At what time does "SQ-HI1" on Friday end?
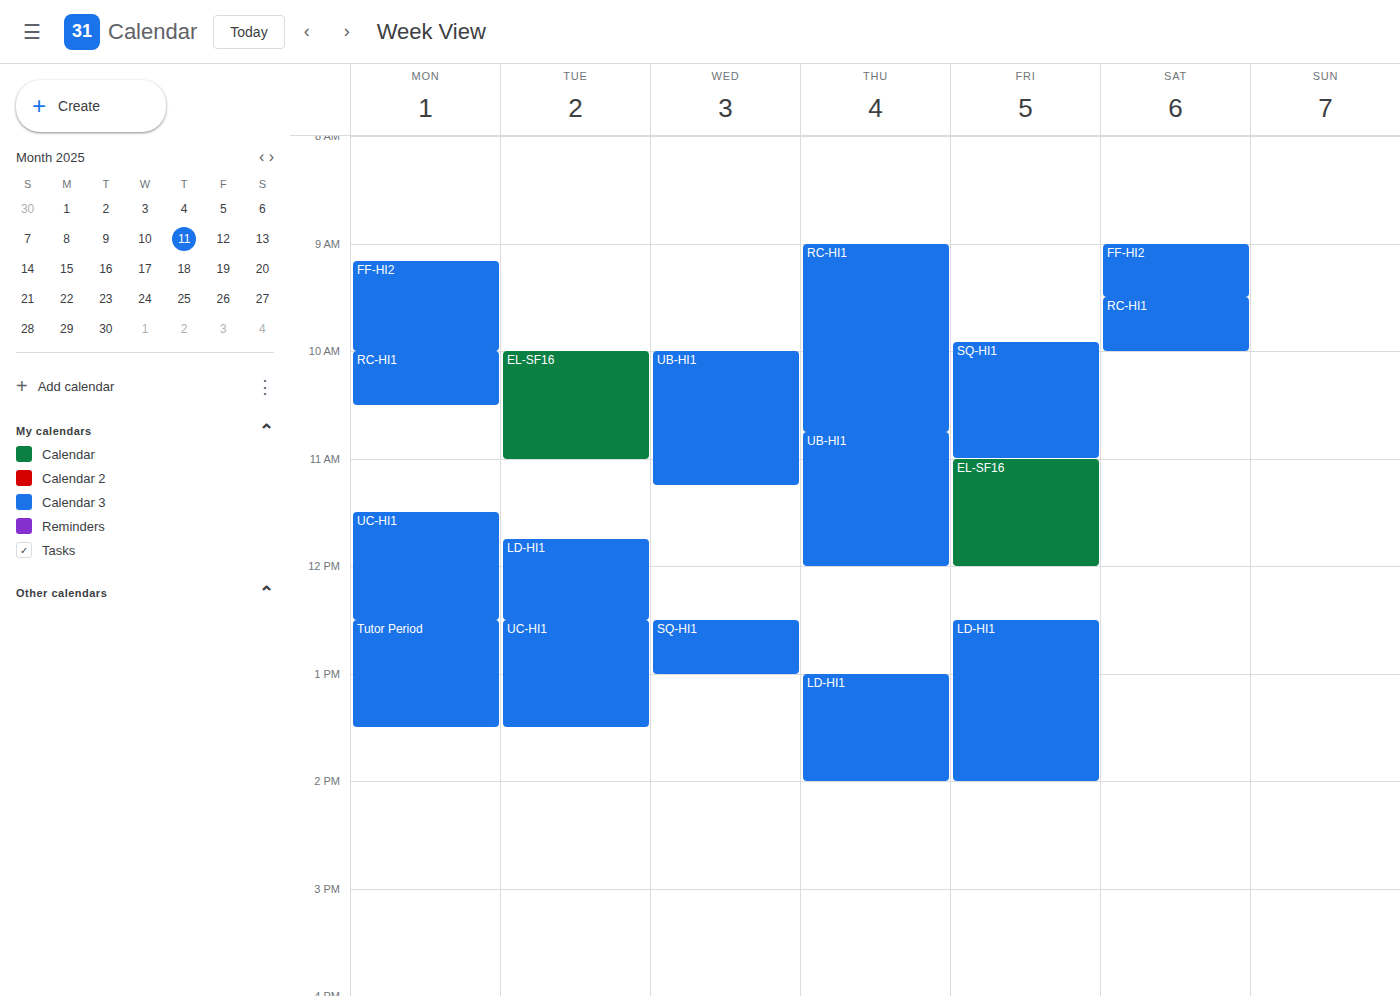
11:00 AM